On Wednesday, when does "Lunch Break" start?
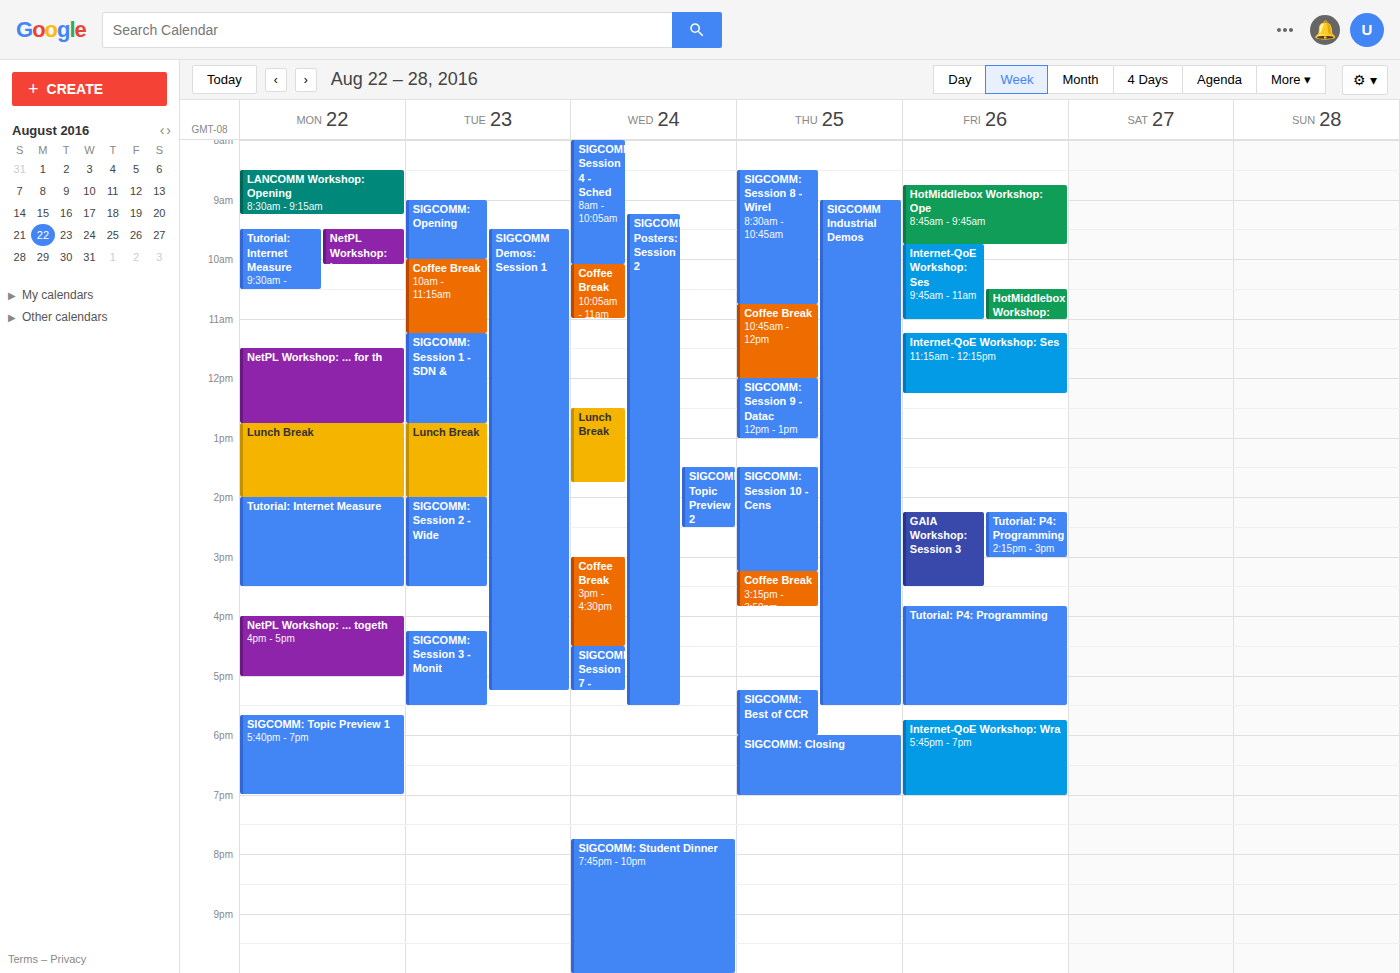
12:30 PM